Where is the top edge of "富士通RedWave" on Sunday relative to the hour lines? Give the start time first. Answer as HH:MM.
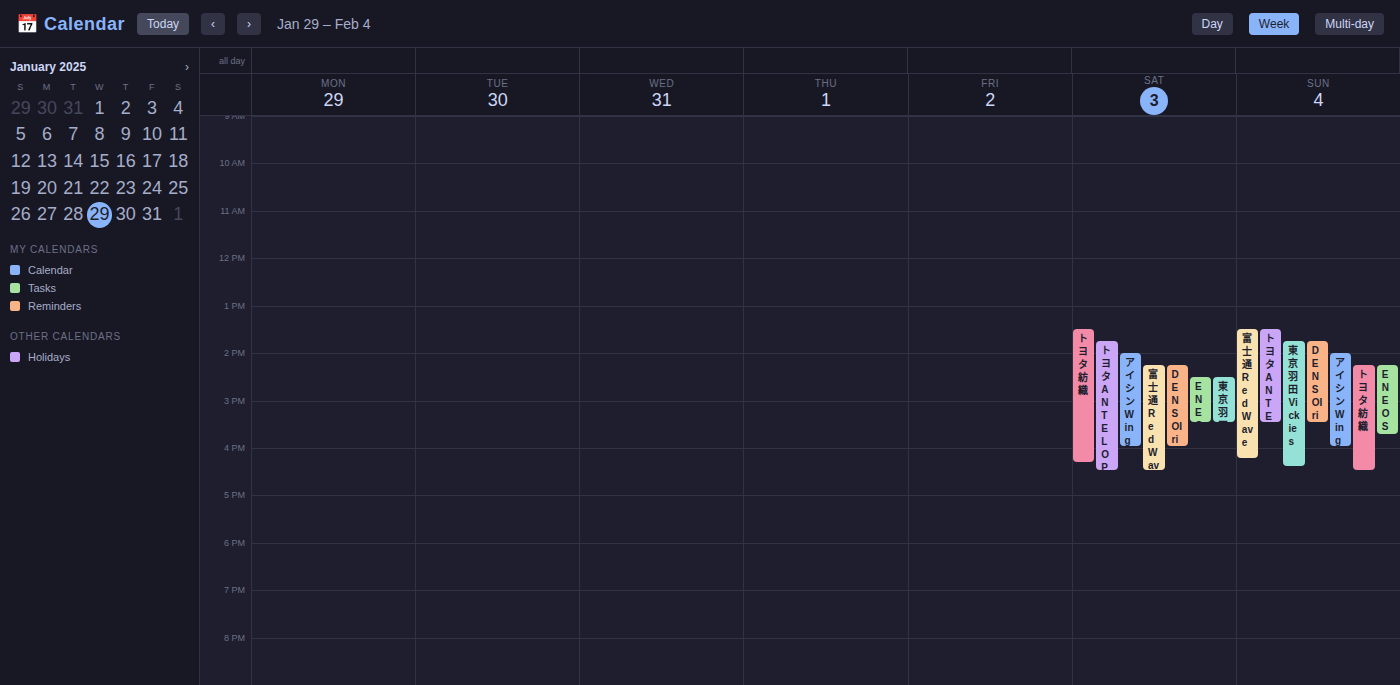
13:30 -- halfway between the 13:00 and 14:00 lines.